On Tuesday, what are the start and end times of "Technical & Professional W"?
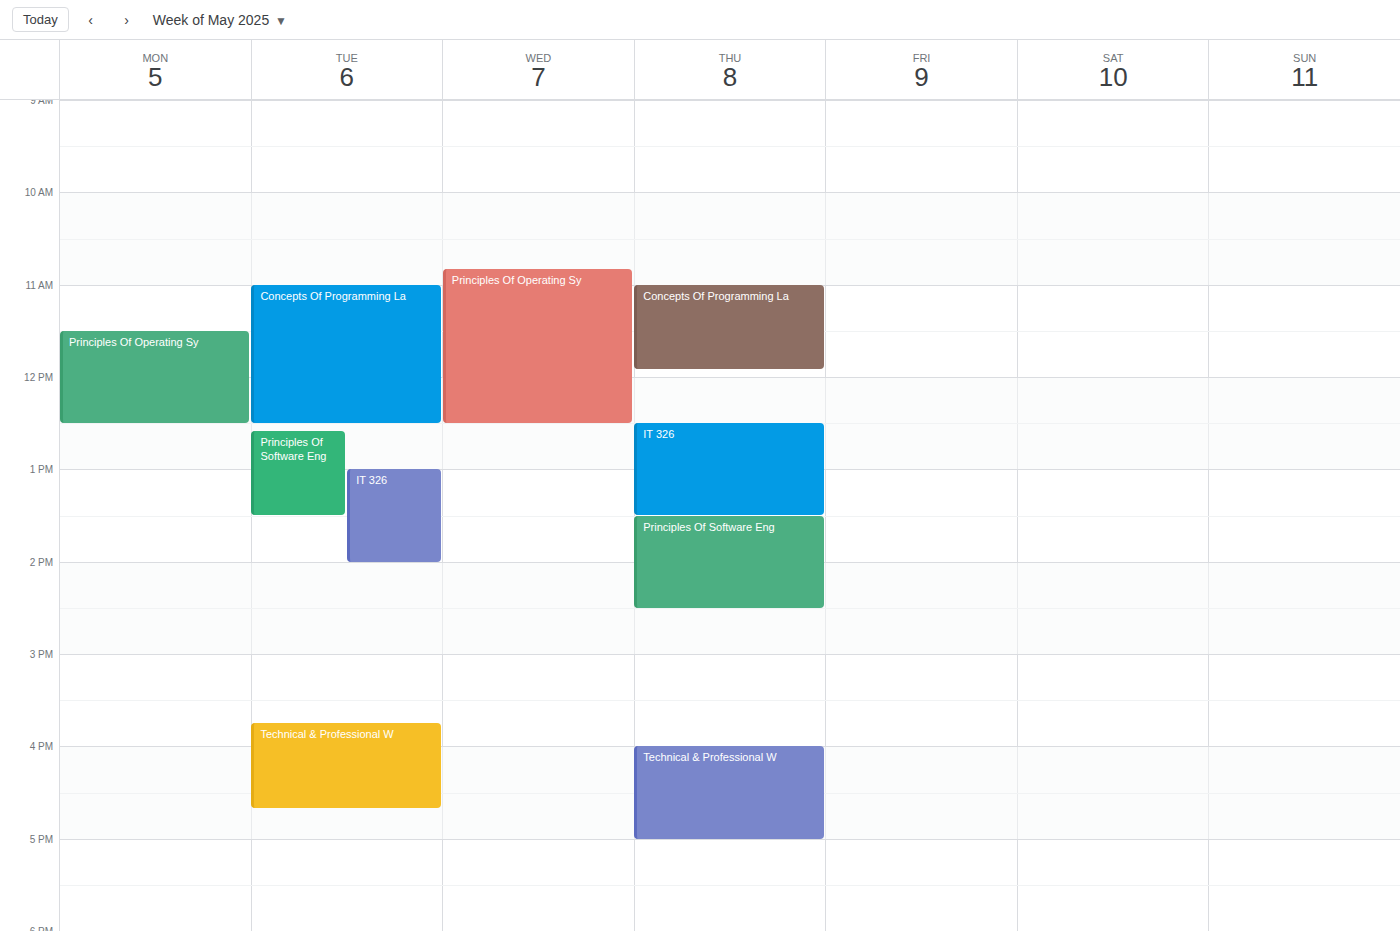
3:45 PM to 4:40 PM